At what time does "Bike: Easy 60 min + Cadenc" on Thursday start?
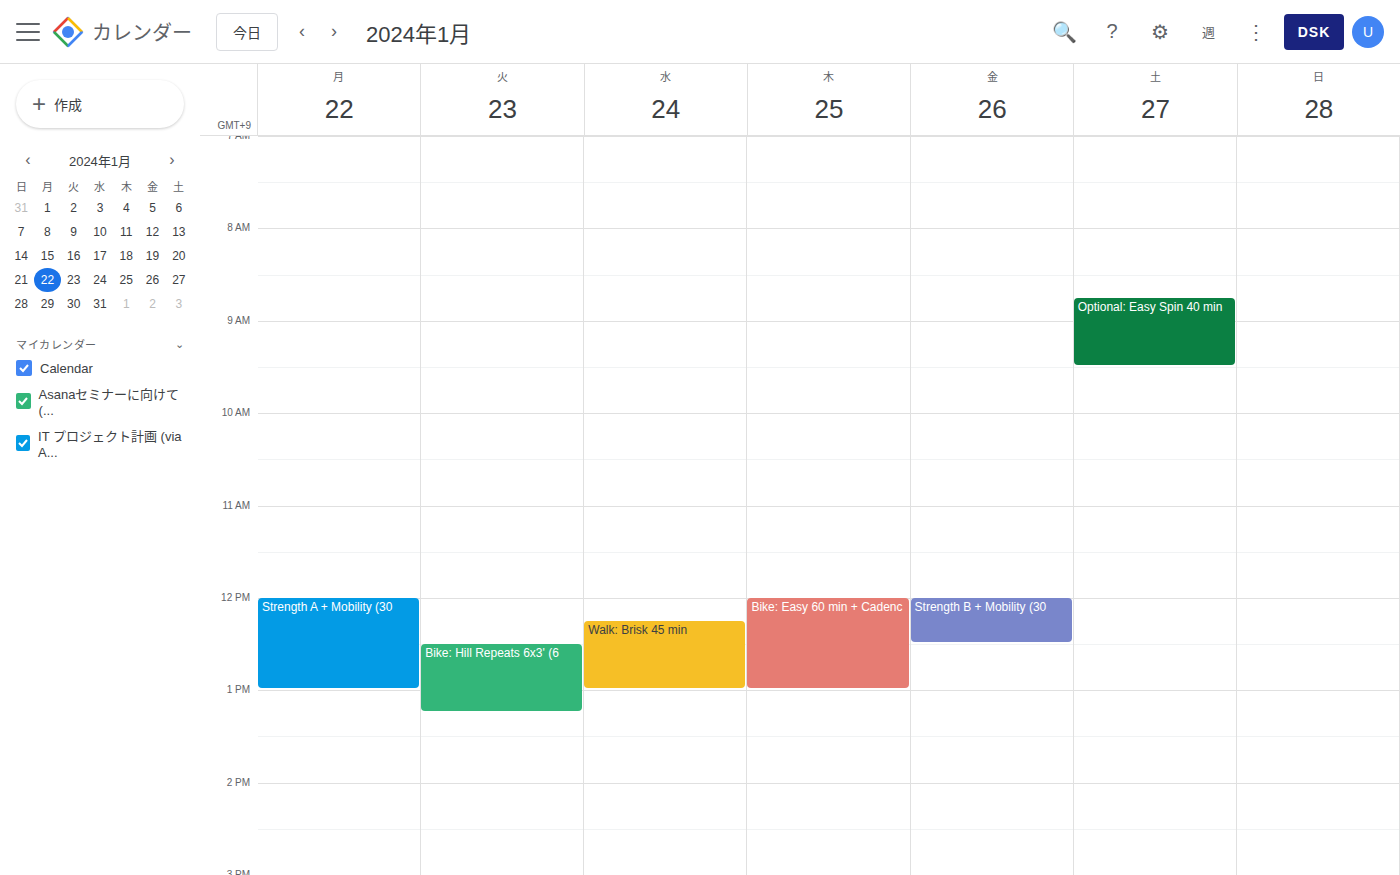
12:00 PM